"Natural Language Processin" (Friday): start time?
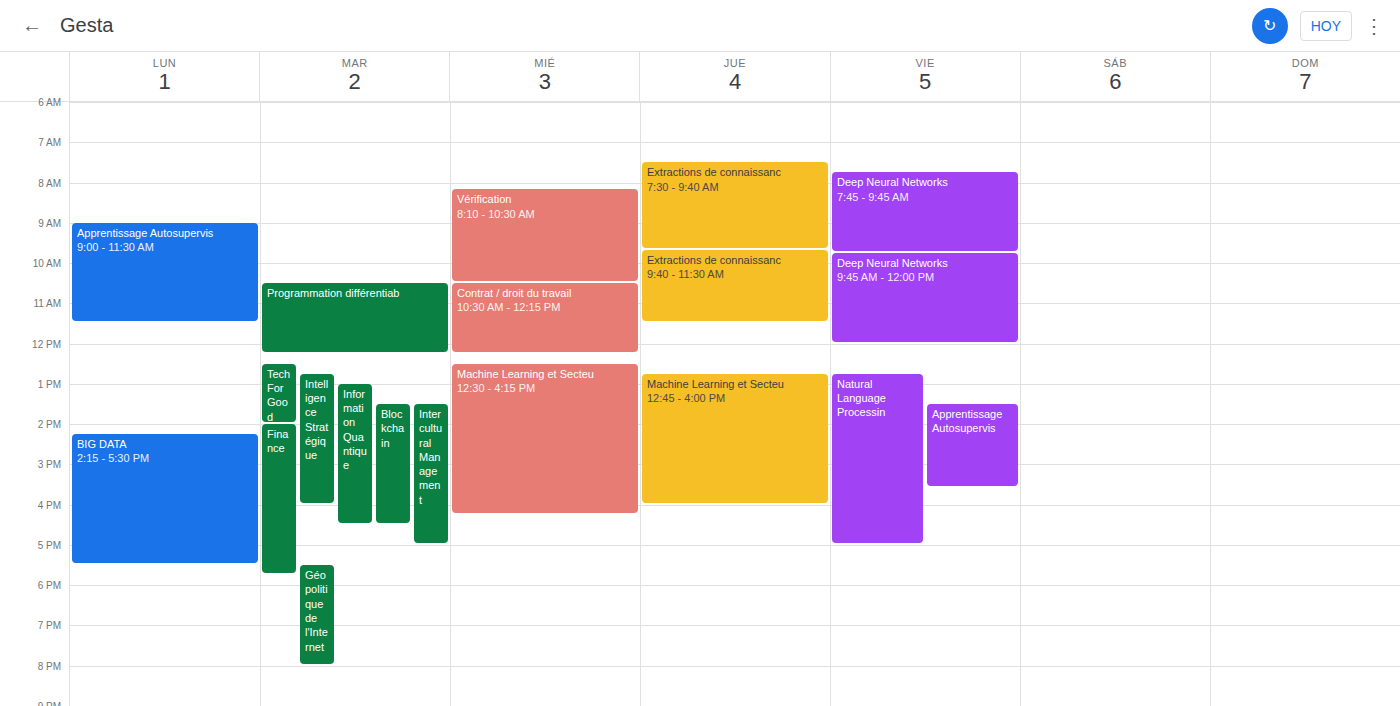
12:45 PM